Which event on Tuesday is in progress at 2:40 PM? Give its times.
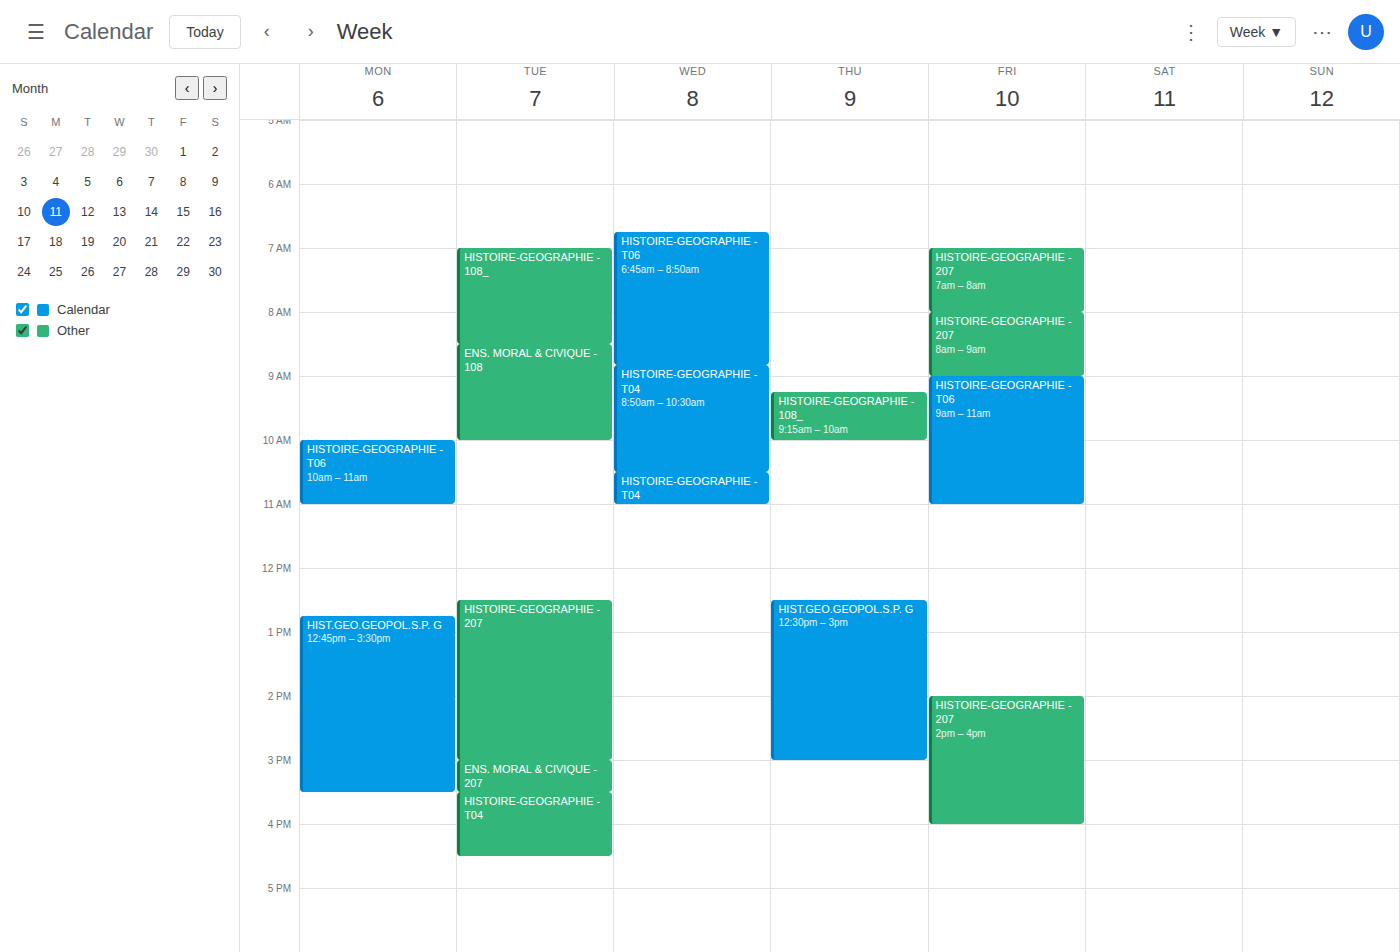
"HISTOIRE-GEOGRAPHIE - 207", 12:30 PM to 3:00 PM